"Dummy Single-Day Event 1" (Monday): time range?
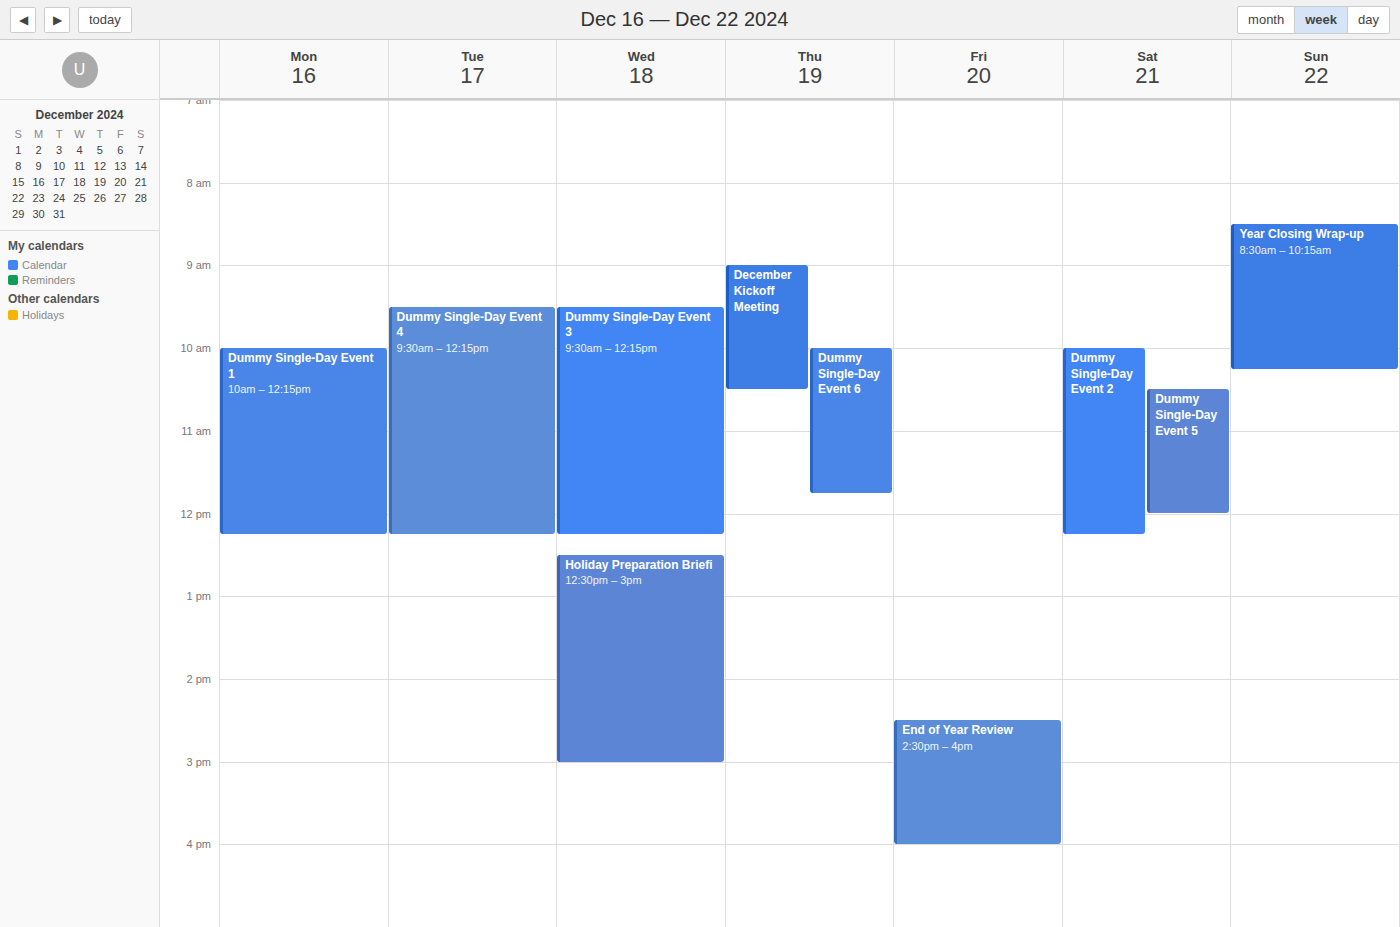
10:00 AM to 12:15 PM